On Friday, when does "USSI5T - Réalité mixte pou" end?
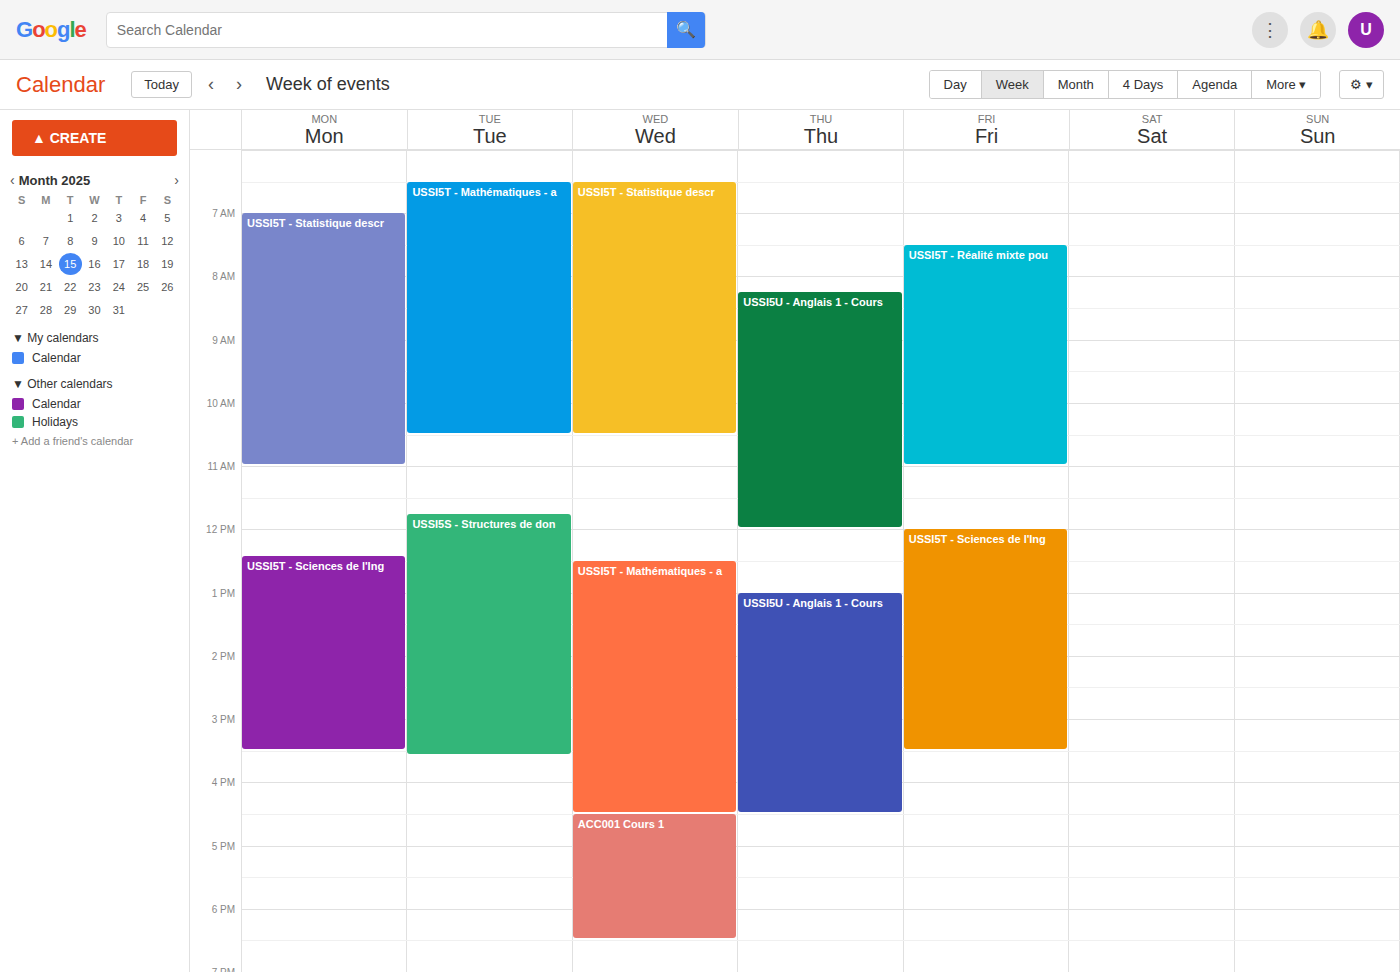
11:00 AM